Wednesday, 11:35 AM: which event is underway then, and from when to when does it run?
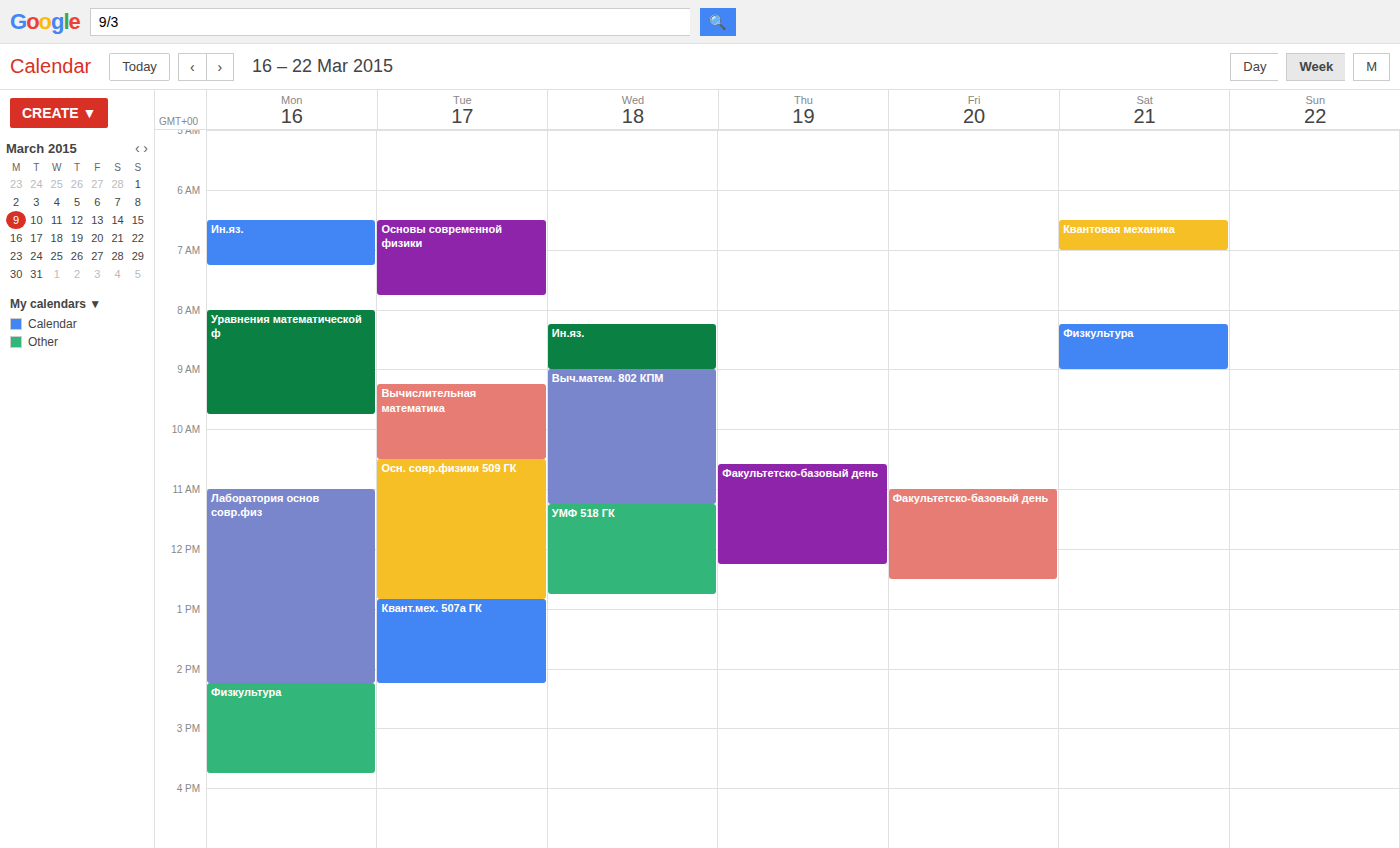
"УМФ 518 ГК", 11:15 AM to 12:45 PM